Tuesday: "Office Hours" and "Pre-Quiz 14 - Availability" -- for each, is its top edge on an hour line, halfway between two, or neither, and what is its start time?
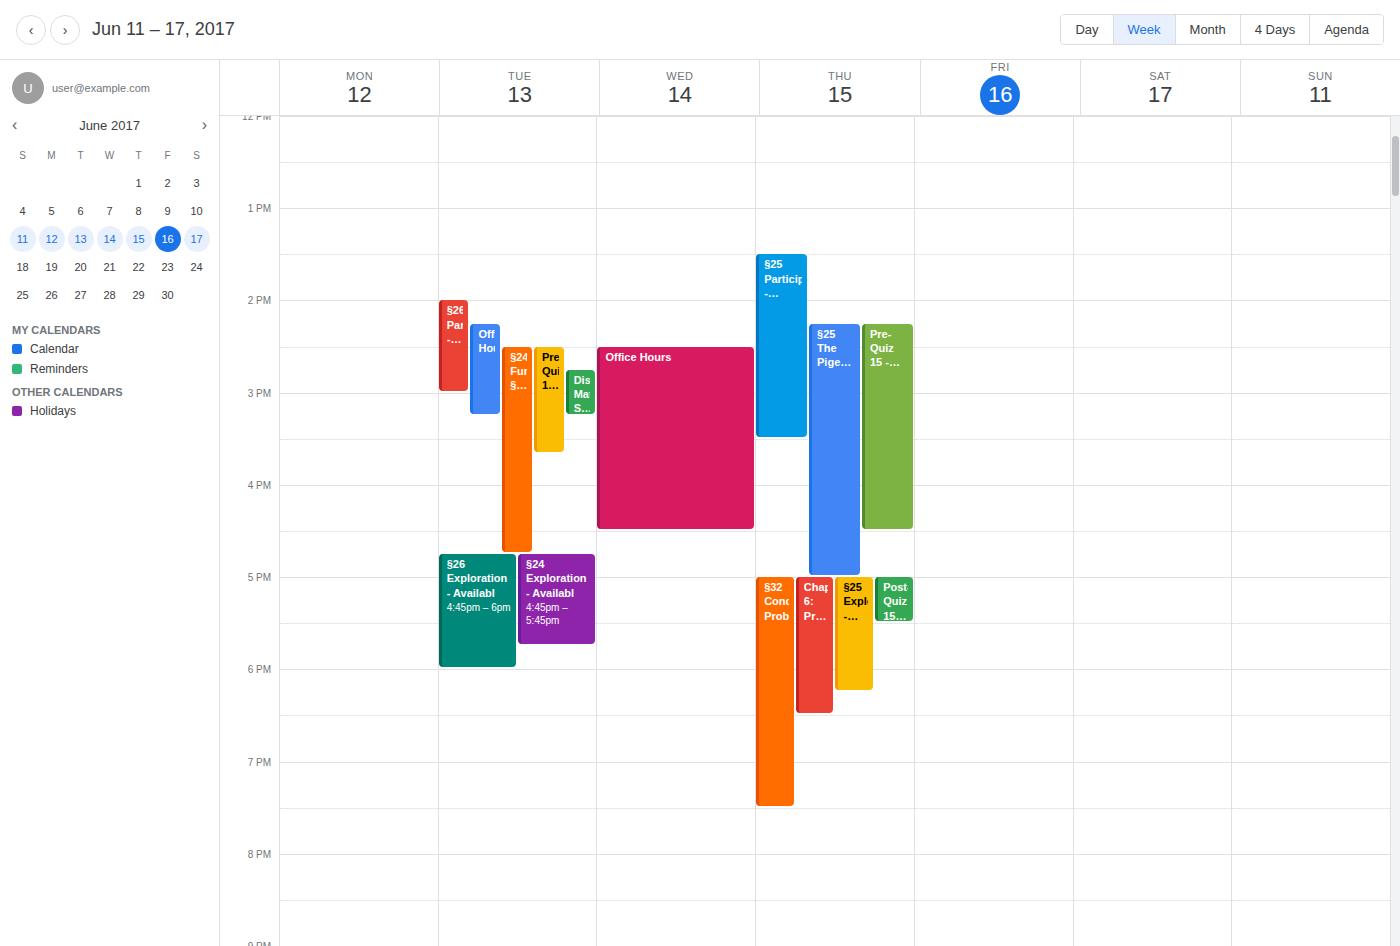
"Office Hours": 14:15, neither: a quarter of the way from the 14:00 line to the 15:00 line. "Pre-Quiz 14 - Availability": 14:30, halfway between the 14:00 and 15:00 lines.